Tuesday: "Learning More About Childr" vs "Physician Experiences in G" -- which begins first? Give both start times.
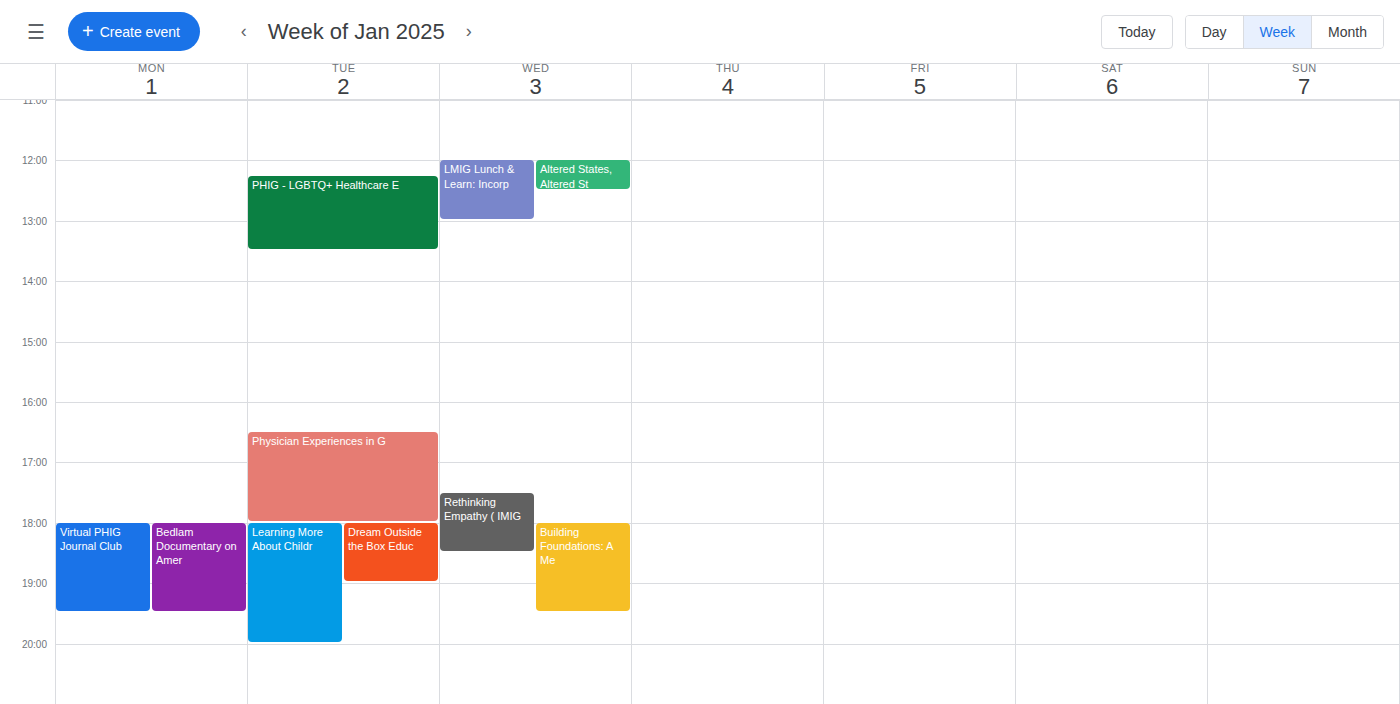
"Physician Experiences in G" 4:30 PM; "Learning More About Childr" 6:00 PM.